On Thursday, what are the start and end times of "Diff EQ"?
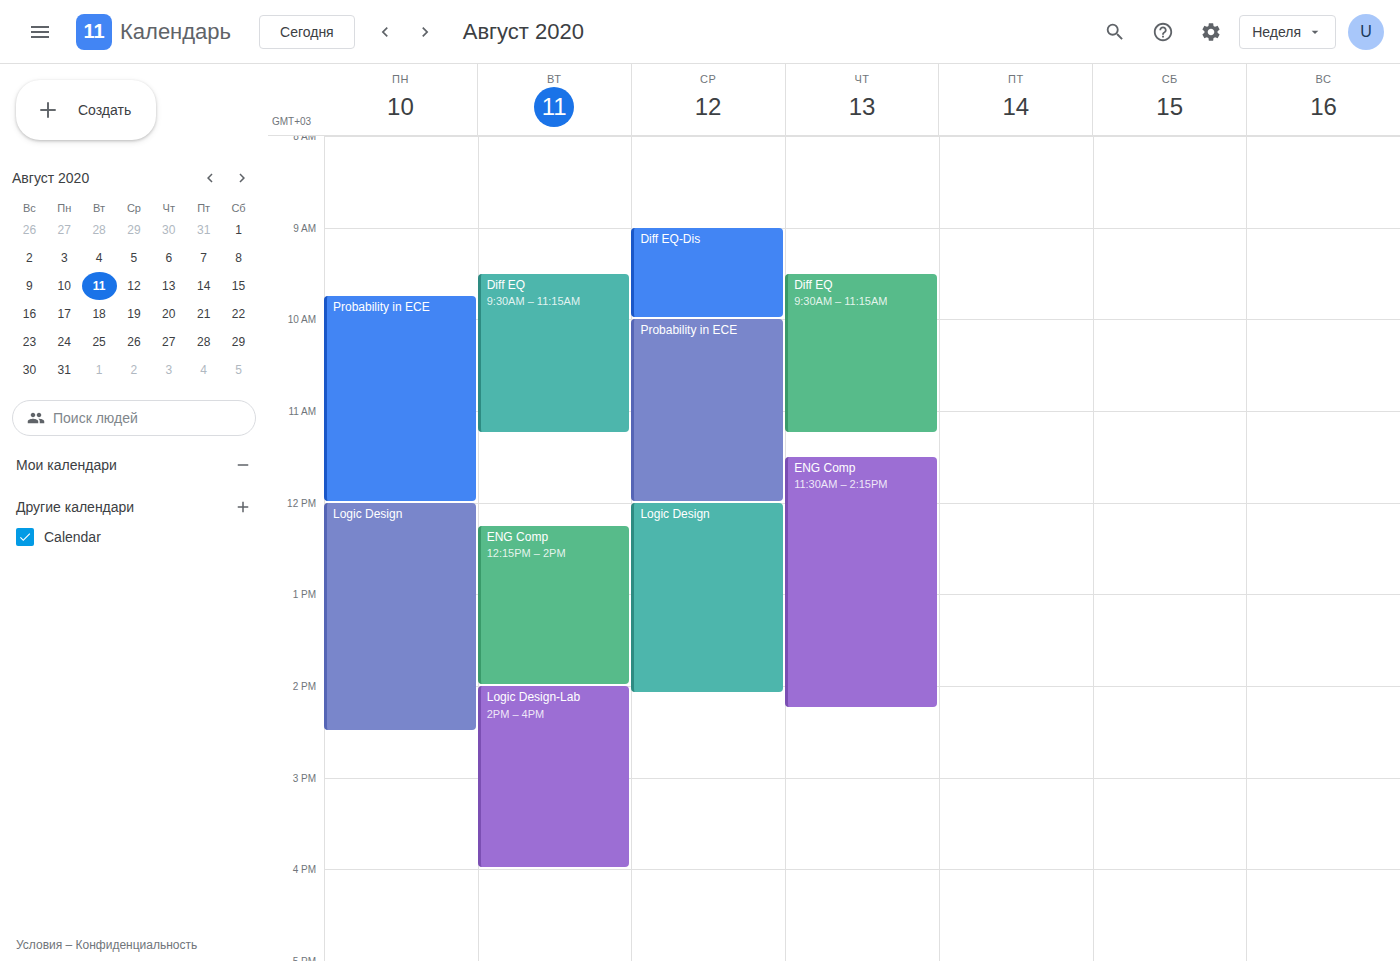
9:30 AM to 11:15 AM